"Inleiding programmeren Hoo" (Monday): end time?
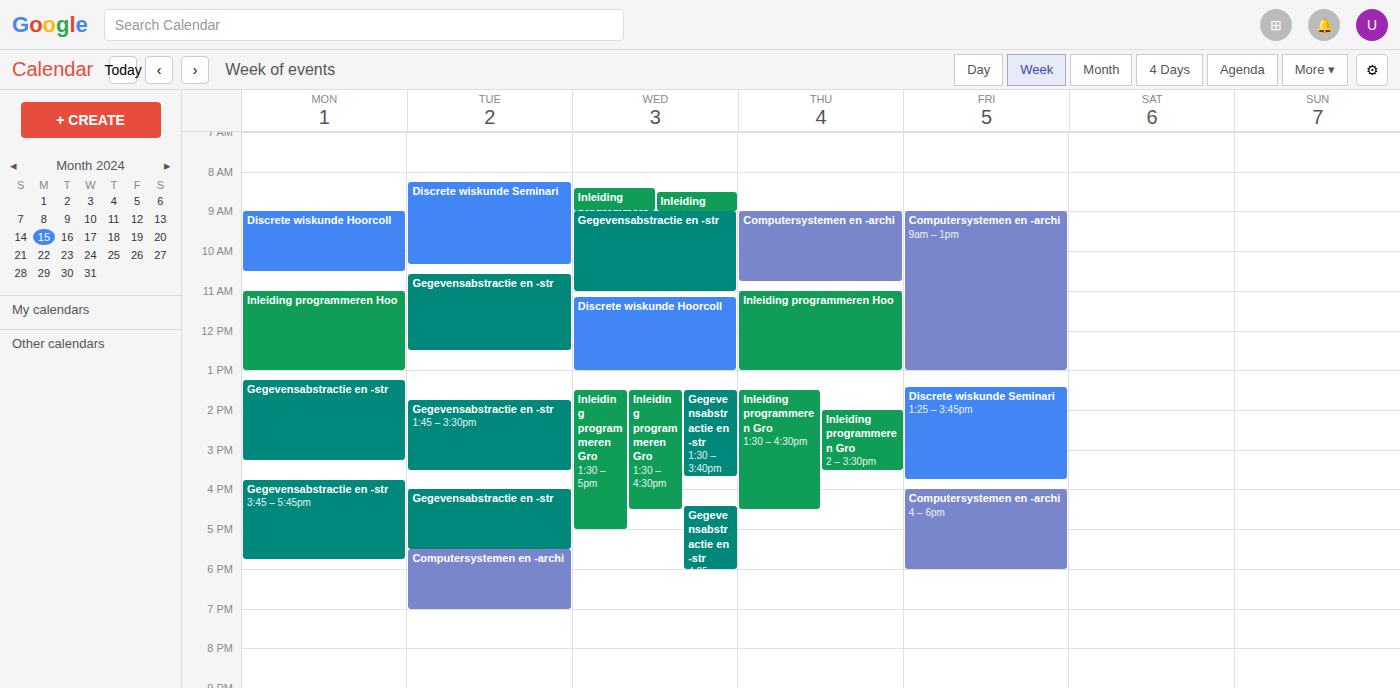
1:00 PM